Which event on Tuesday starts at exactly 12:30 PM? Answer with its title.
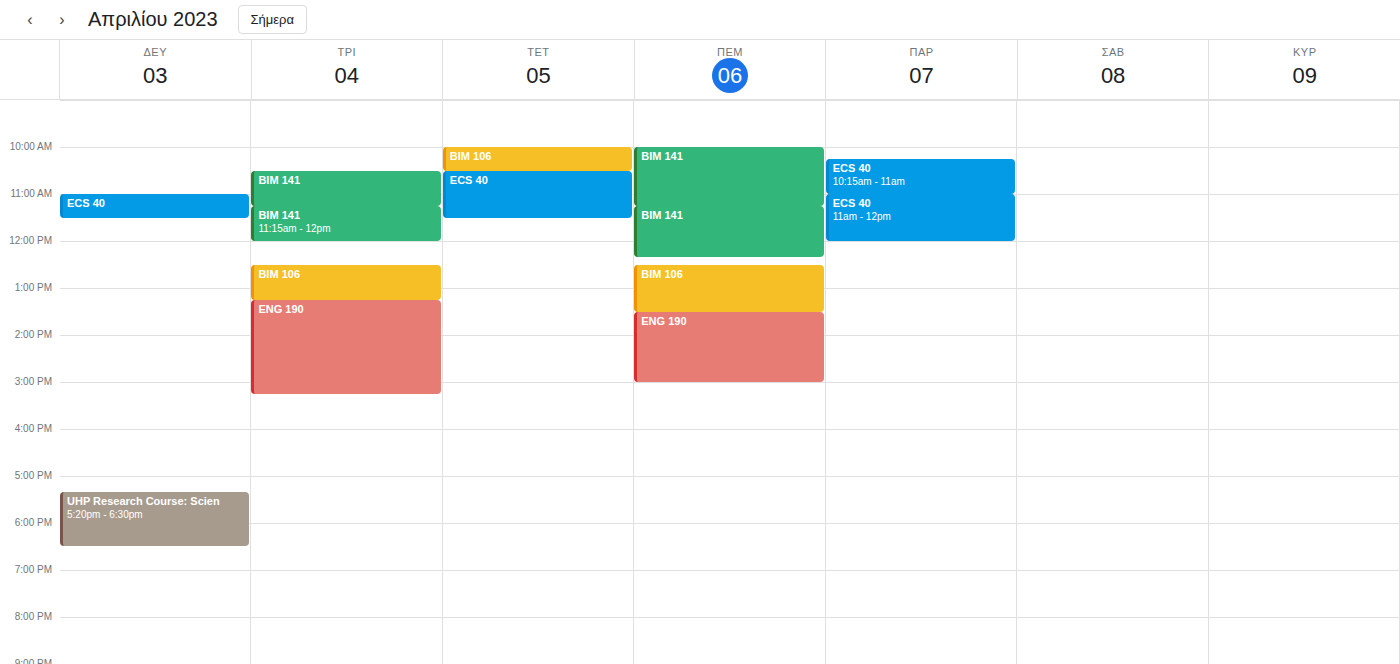
"BIM 106"